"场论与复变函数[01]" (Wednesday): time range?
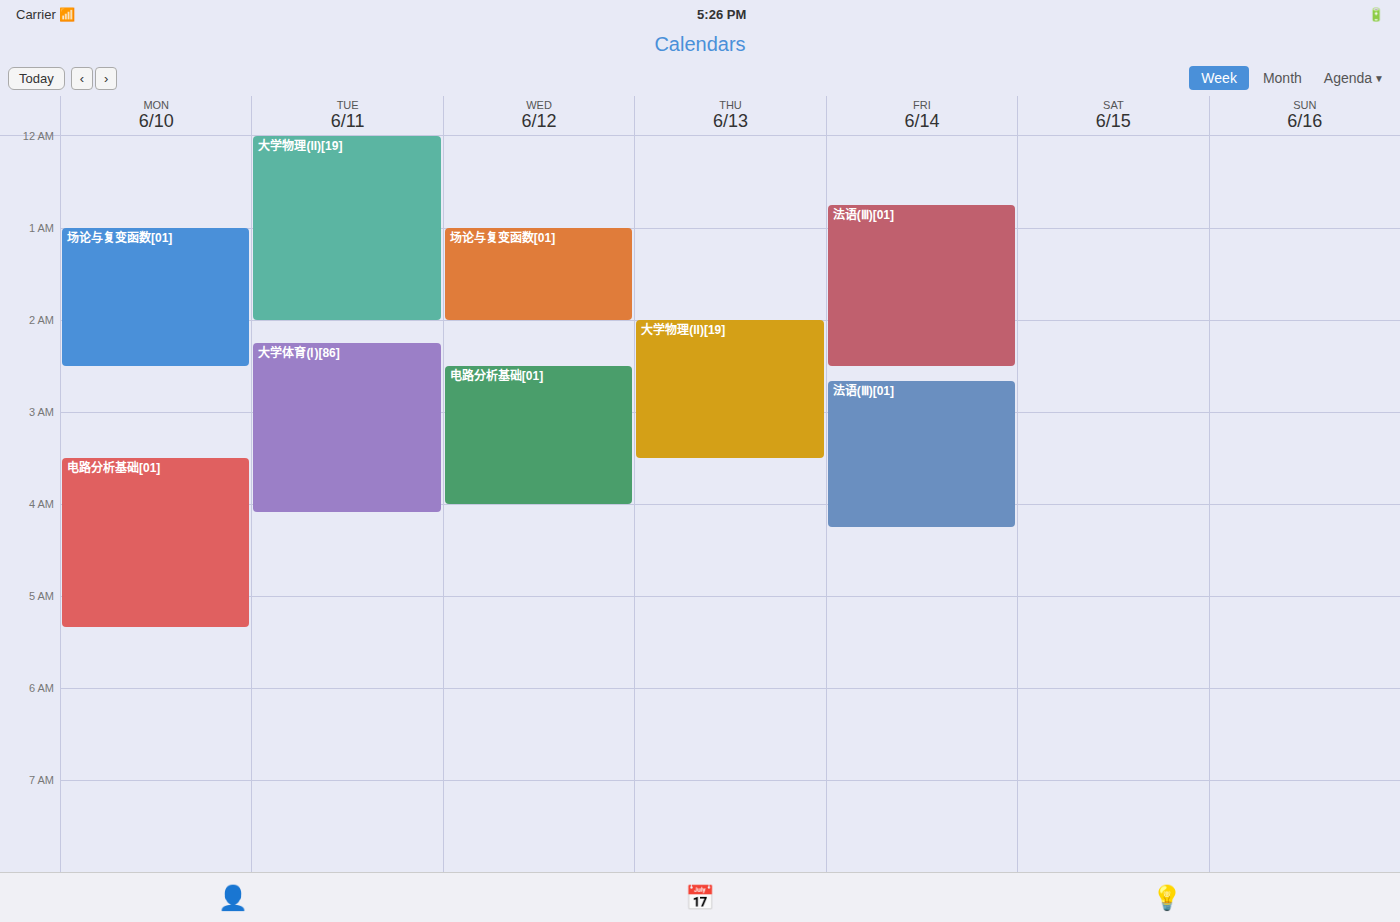
1:00 AM to 2:00 AM